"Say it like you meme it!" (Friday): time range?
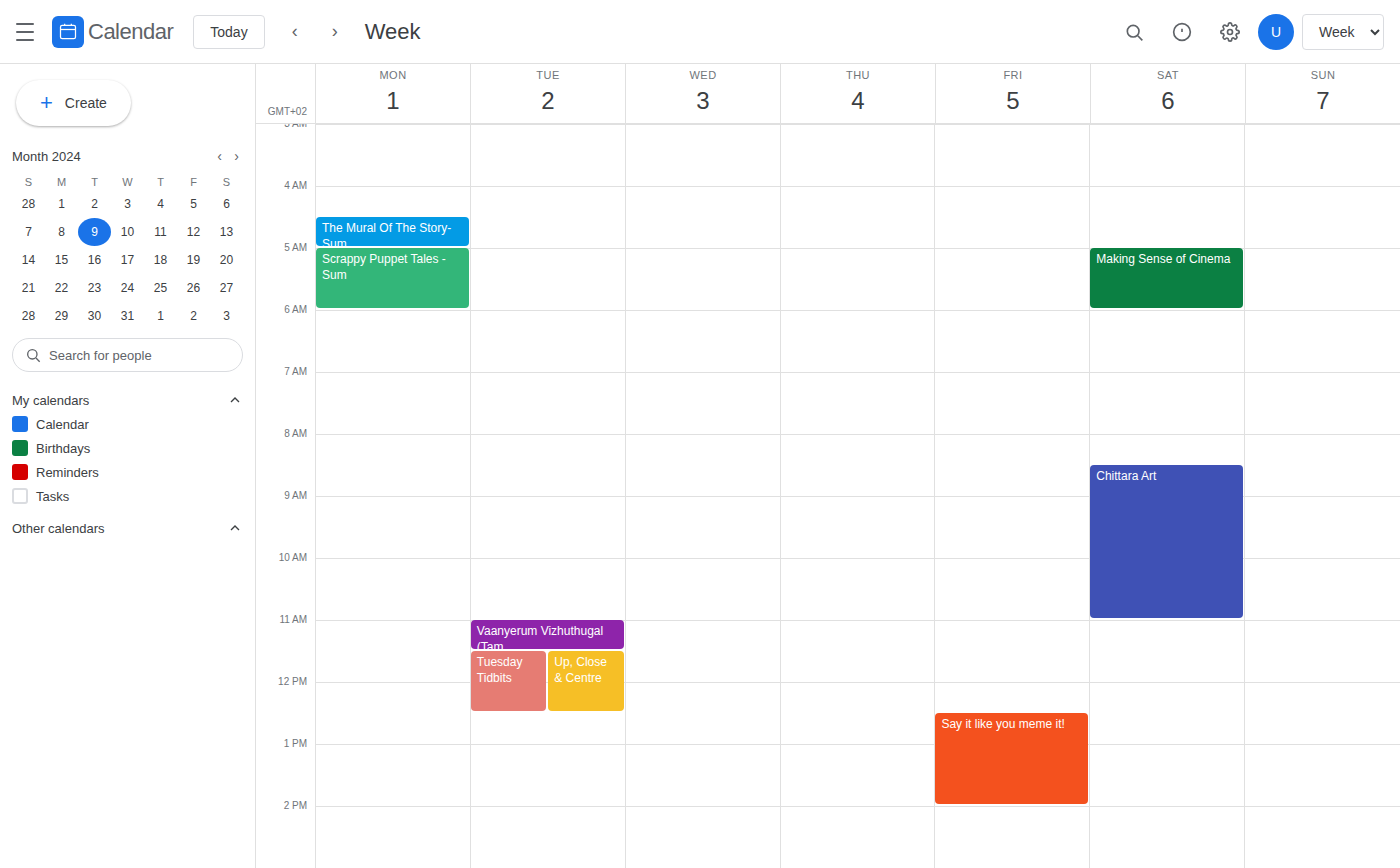
12:30 to 14:00